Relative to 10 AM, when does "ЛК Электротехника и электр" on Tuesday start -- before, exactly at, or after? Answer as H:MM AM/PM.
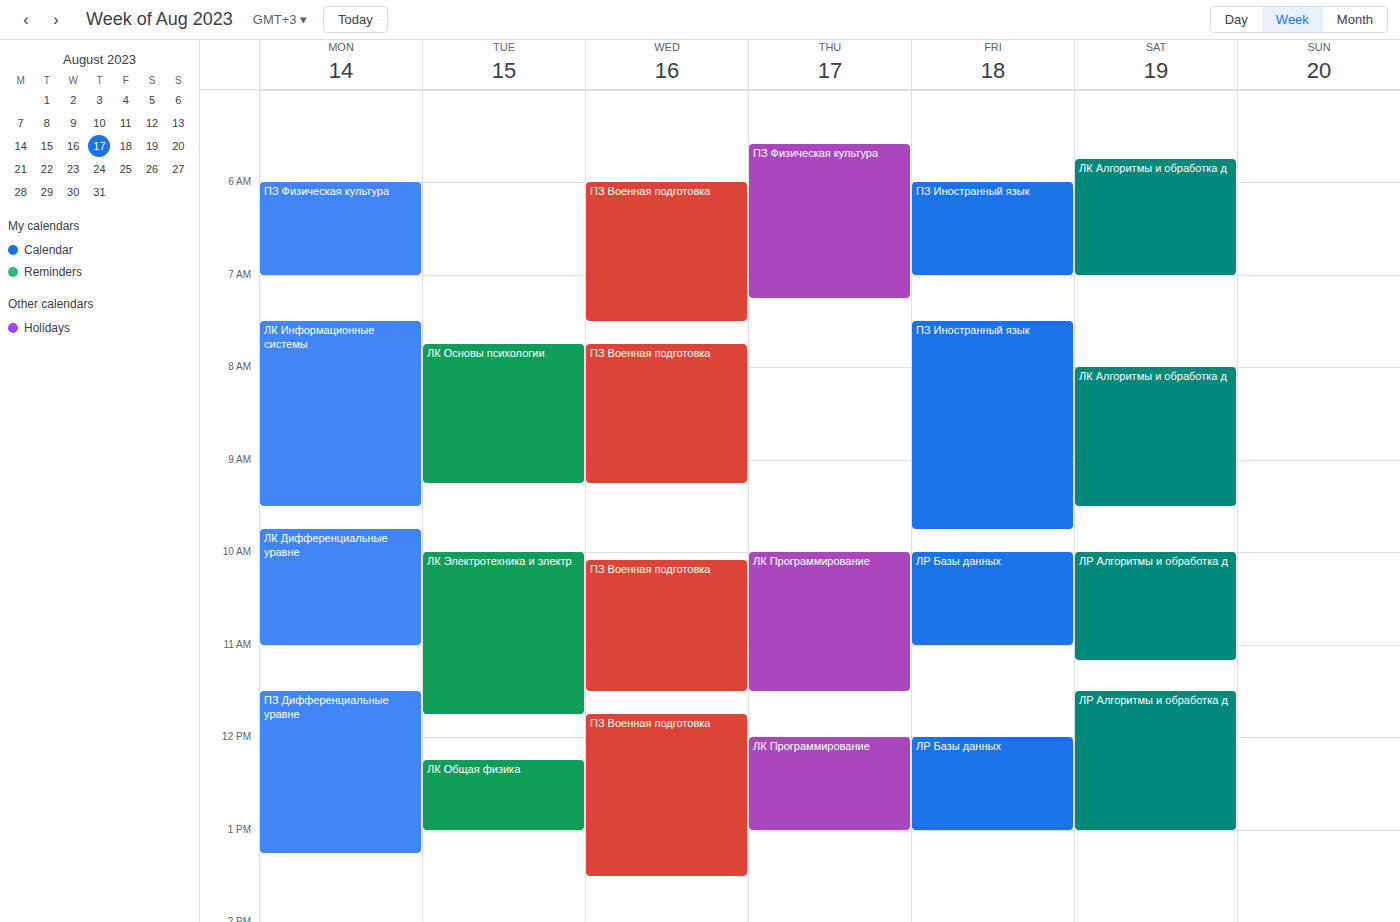
10:00 AM -- exactly at 10 AM, on the 10 AM line.